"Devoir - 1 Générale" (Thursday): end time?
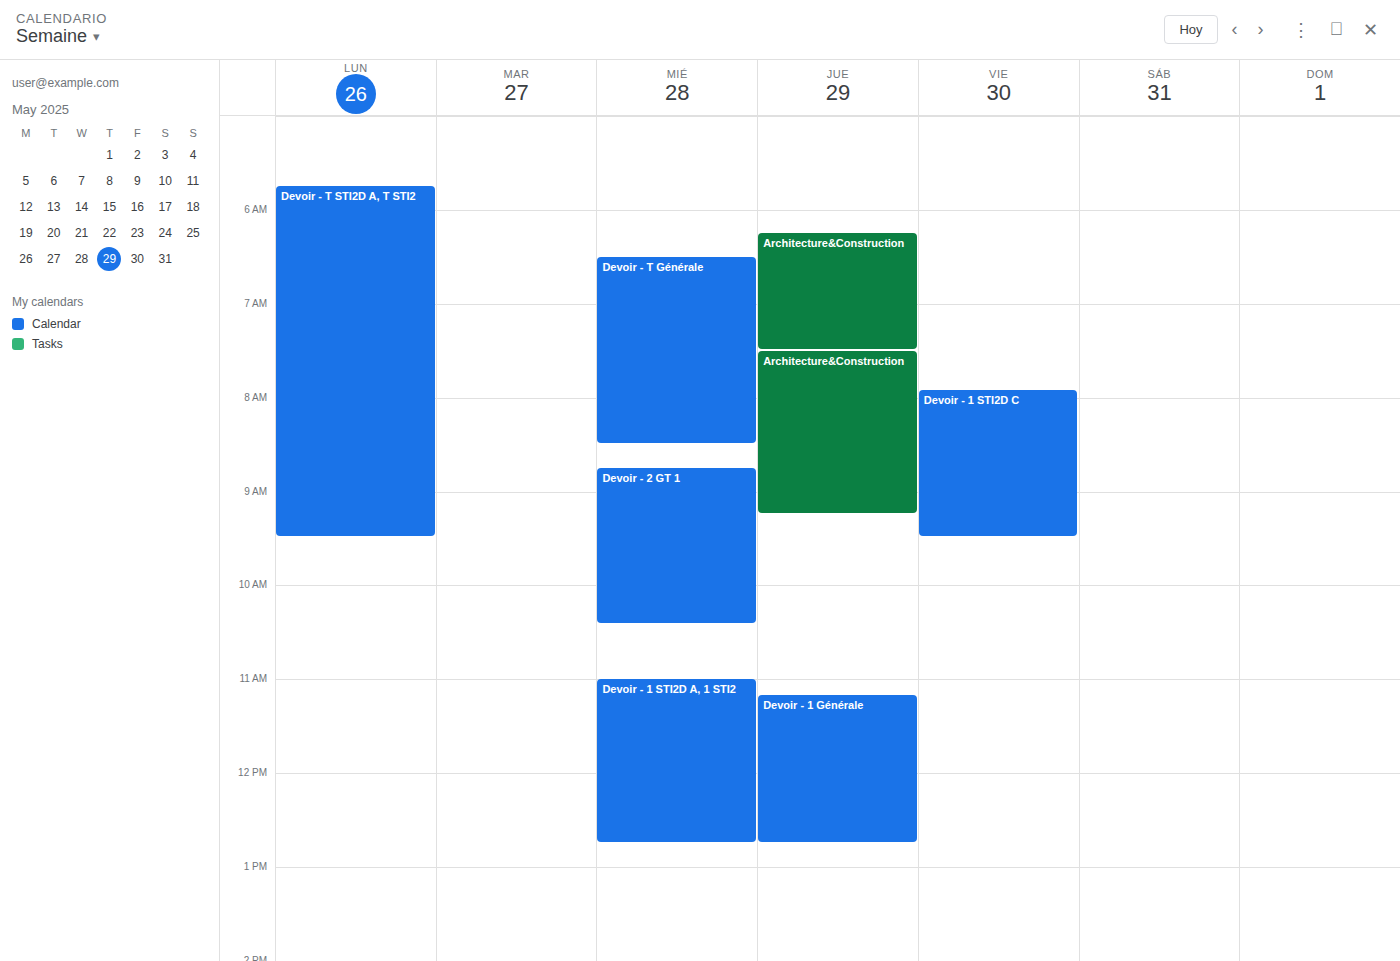
12:45 PM